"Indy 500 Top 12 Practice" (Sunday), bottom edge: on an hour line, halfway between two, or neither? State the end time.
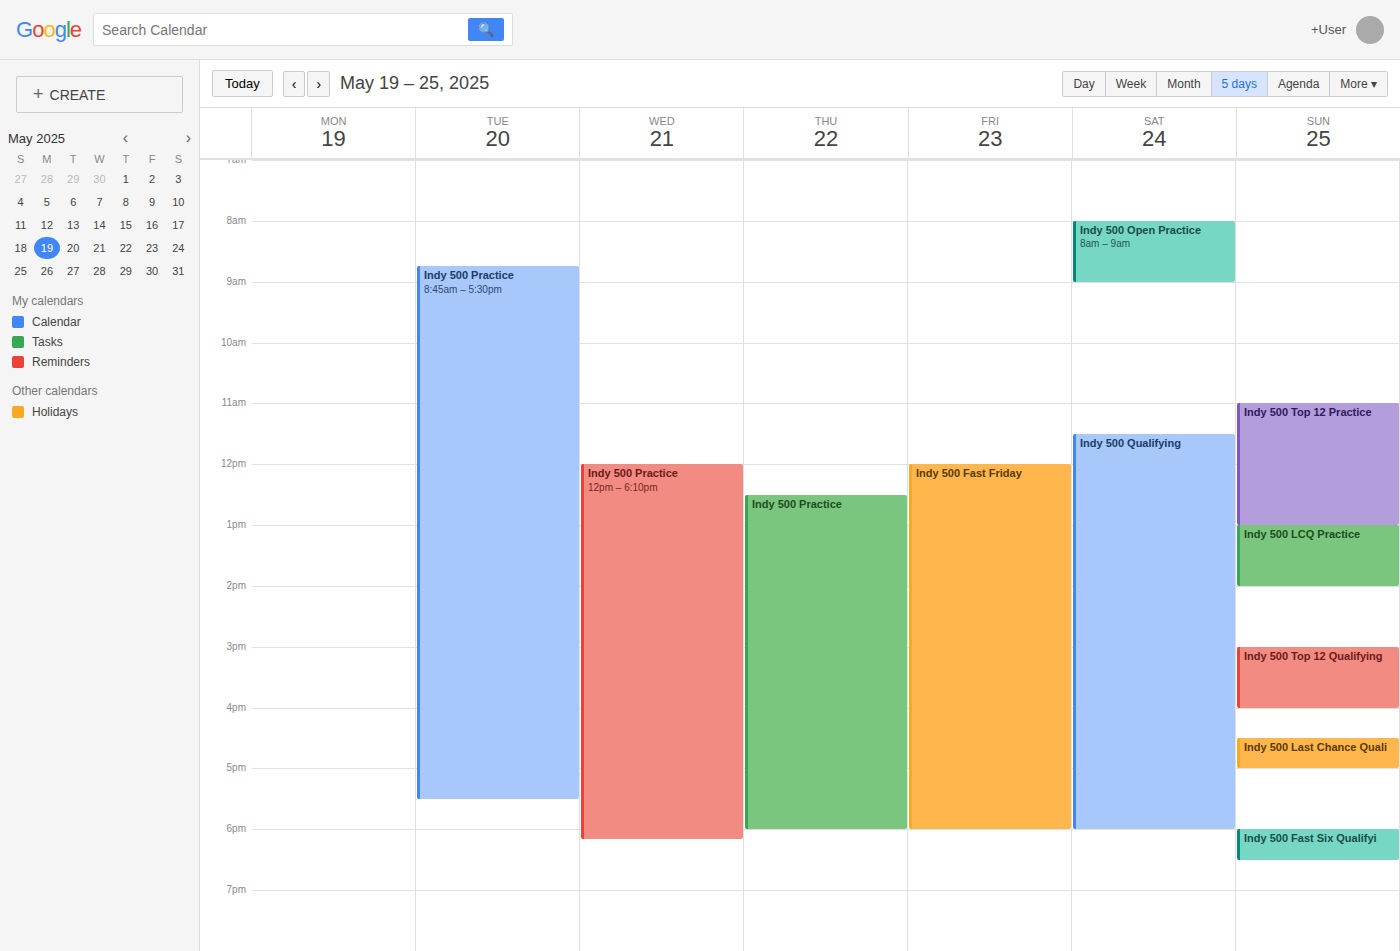
1:00 PM -- exactly on the 1 PM line.